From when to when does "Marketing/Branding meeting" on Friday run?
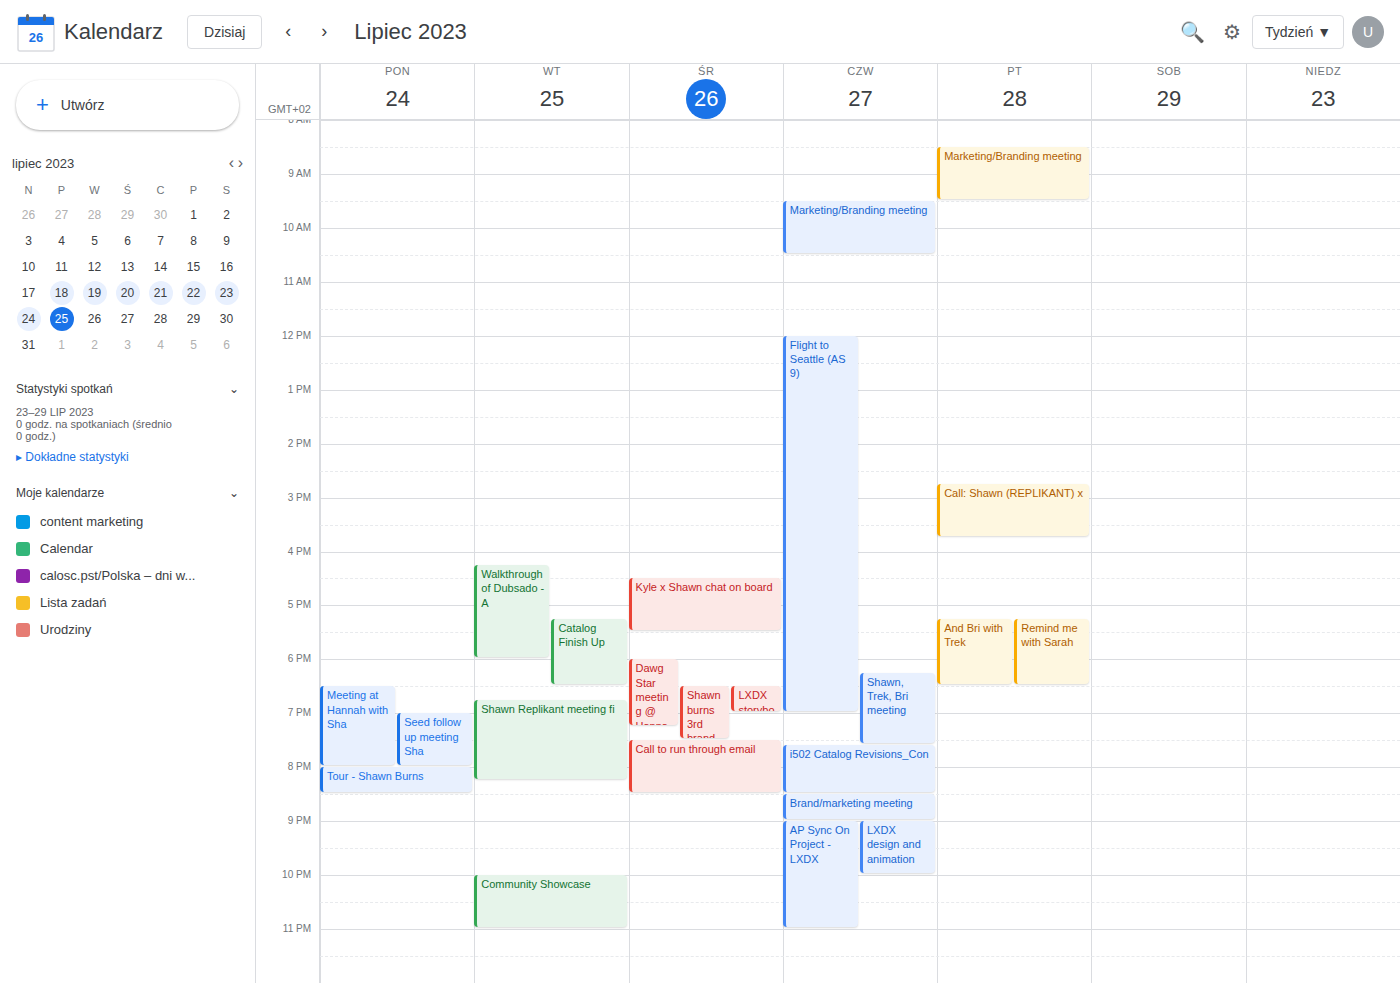
8:30 AM to 9:30 AM